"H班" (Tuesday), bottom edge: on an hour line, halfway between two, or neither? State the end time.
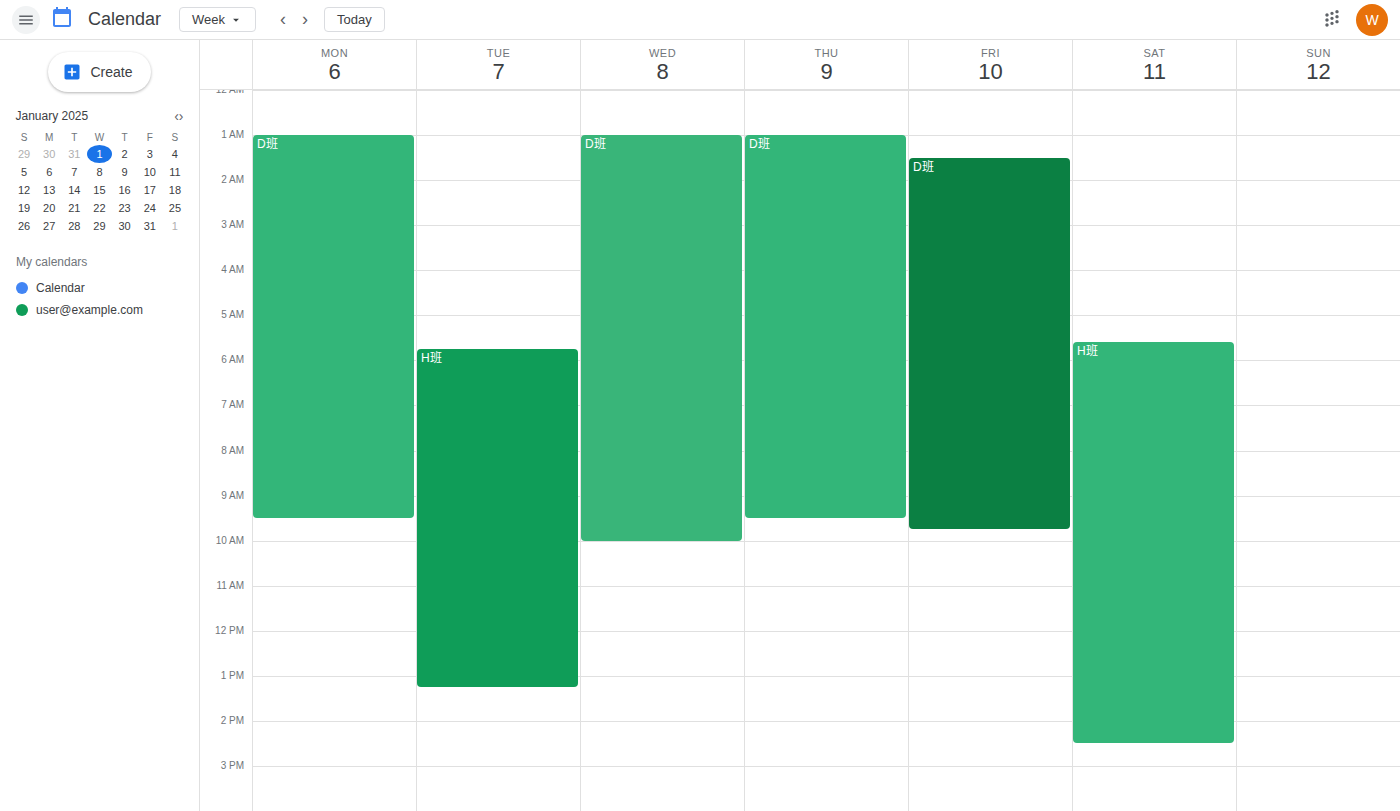
1:15 PM -- neither: a quarter of the way from the 1 PM line to the 2 PM line.